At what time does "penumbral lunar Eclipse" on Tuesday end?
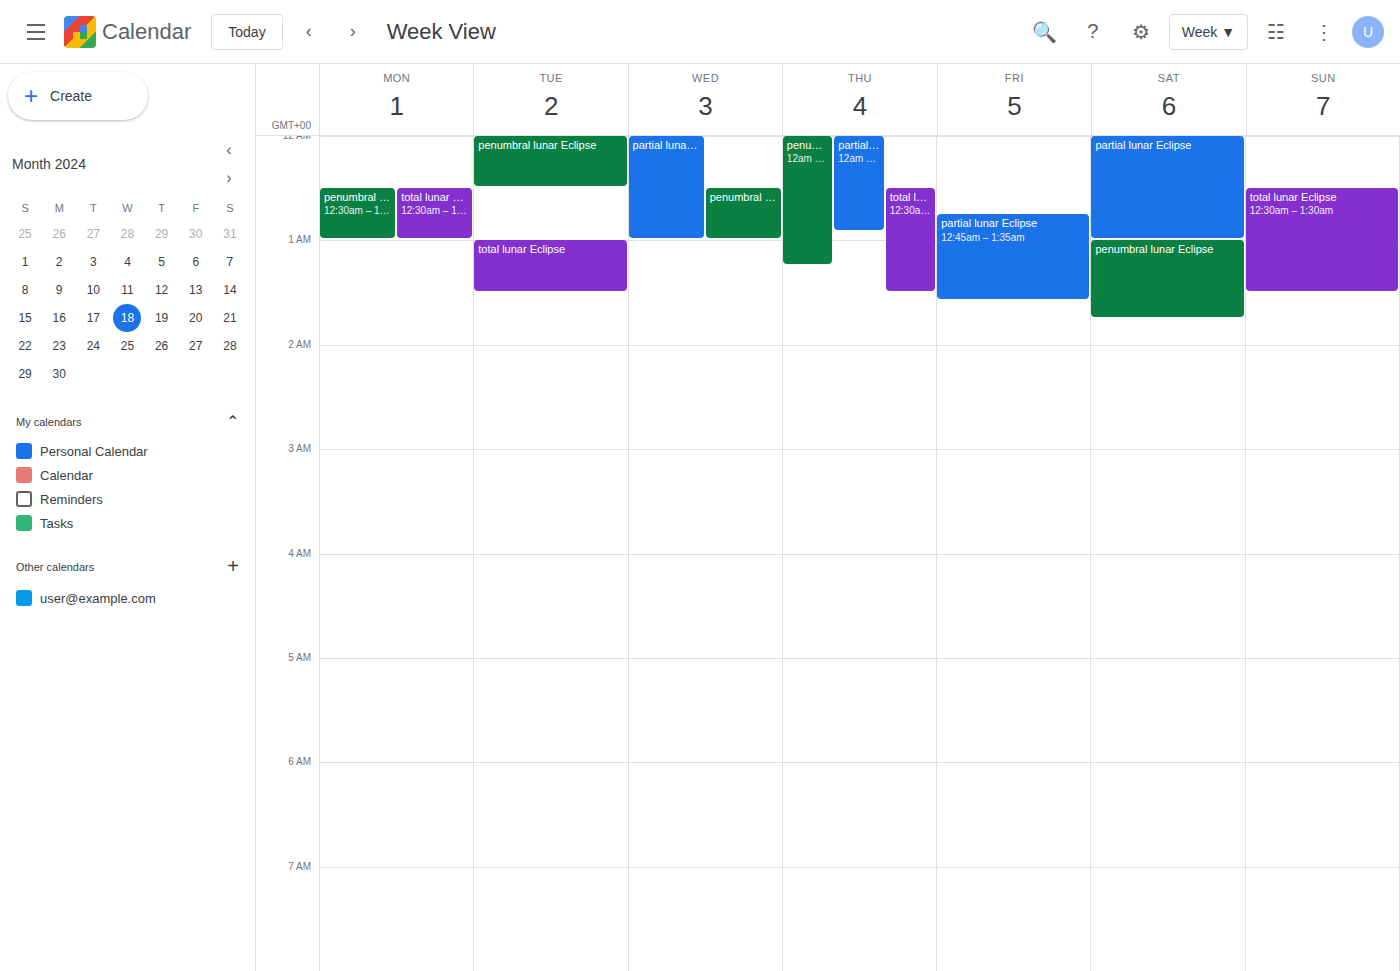
12:30 AM